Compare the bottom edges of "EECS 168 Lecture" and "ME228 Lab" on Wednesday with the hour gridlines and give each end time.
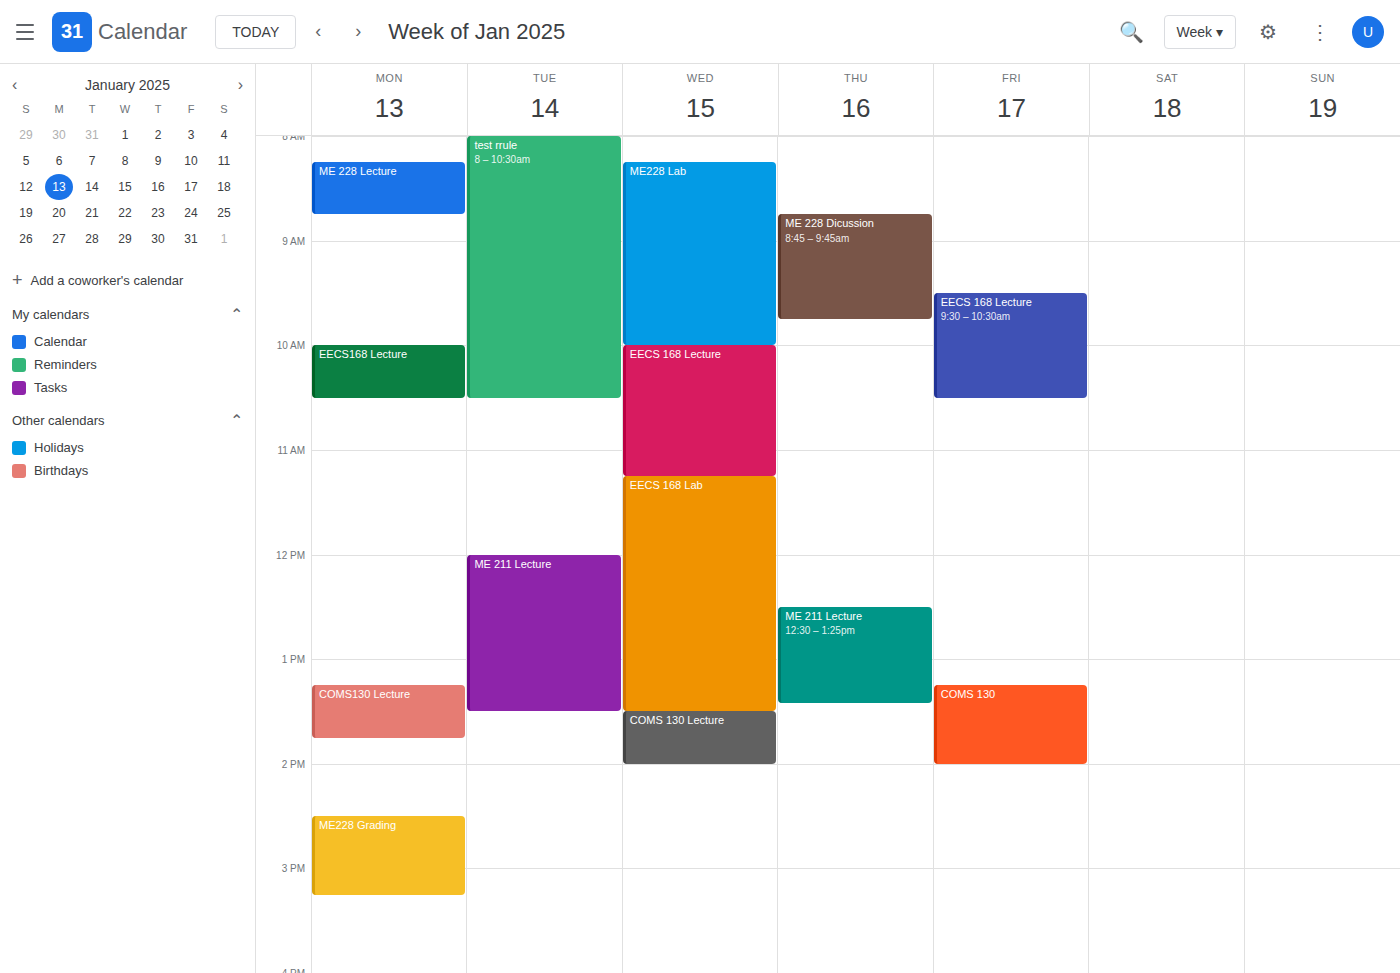
"EECS 168 Lecture": 11:15 AM, neither: a quarter of the way from the 11 AM line to the 12 PM line. "ME228 Lab": 10:00 AM, exactly on the 10 AM line.